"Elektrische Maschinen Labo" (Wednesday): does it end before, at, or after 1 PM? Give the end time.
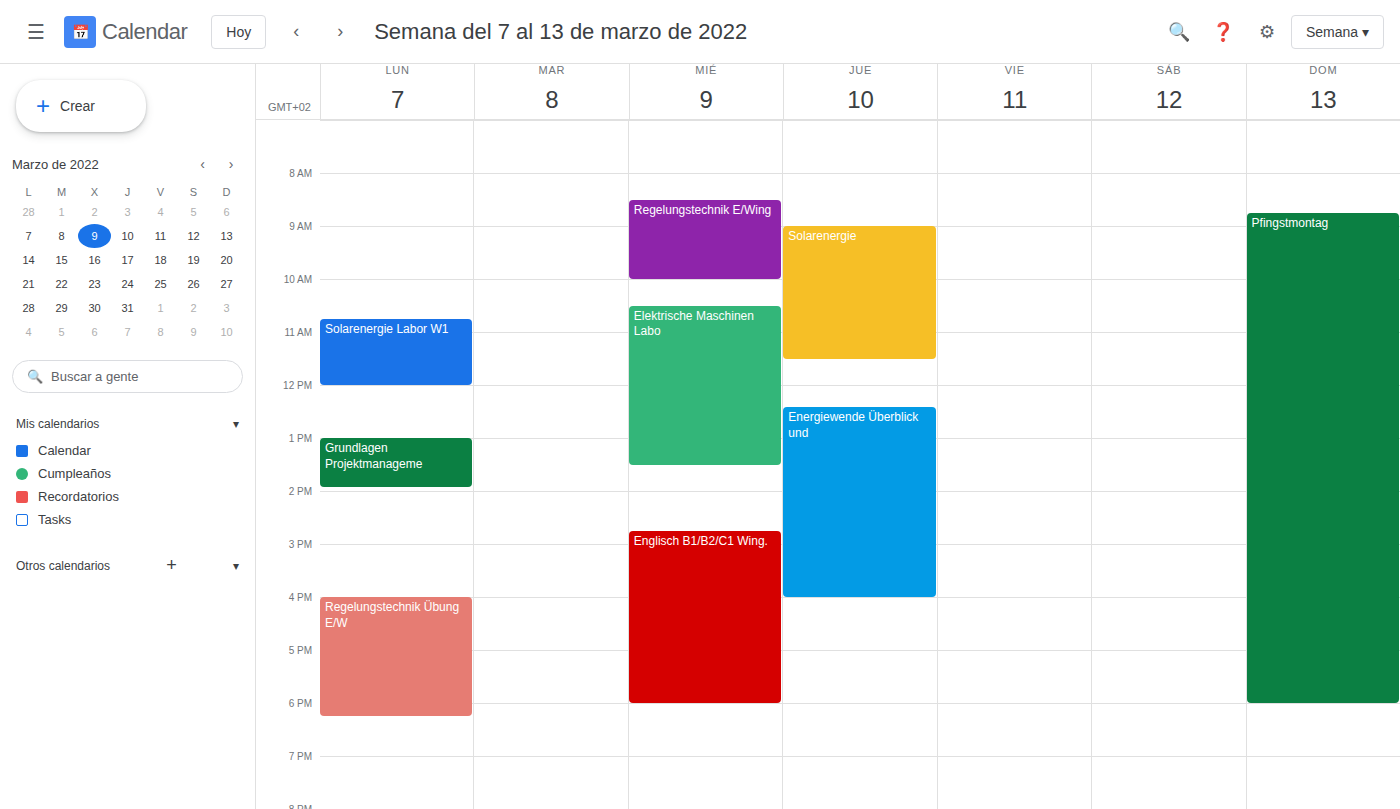
1:30 PM -- after 1 PM, 30 minutes below the 1 PM line.